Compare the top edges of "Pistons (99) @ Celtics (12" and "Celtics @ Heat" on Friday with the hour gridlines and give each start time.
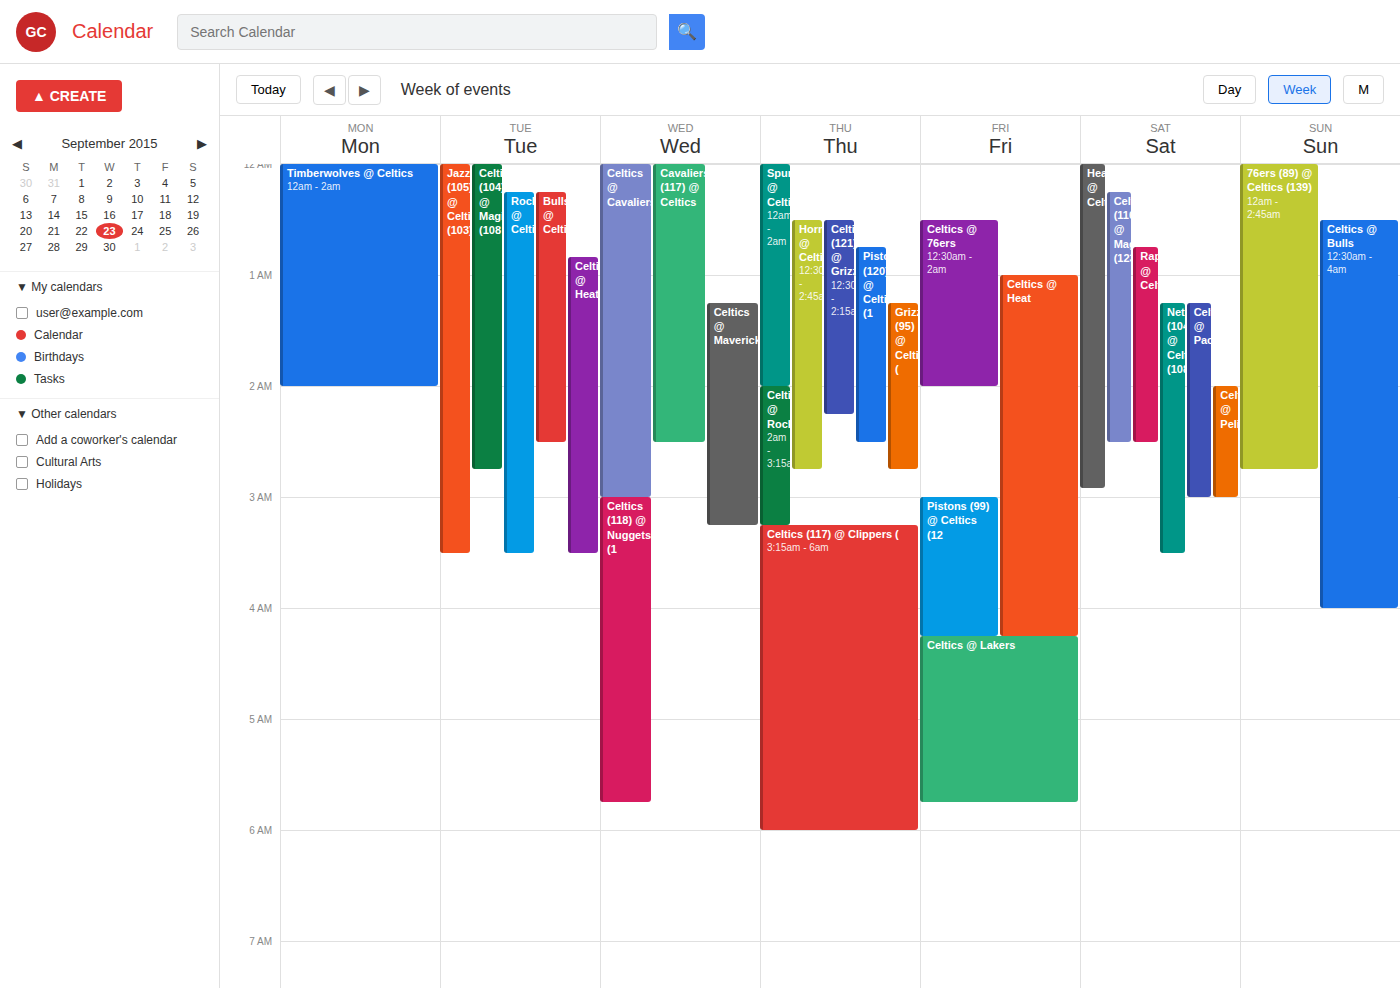
"Pistons (99) @ Celtics (12": 3:00 AM, exactly on the 3 AM line. "Celtics @ Heat": 1:00 AM, exactly on the 1 AM line.